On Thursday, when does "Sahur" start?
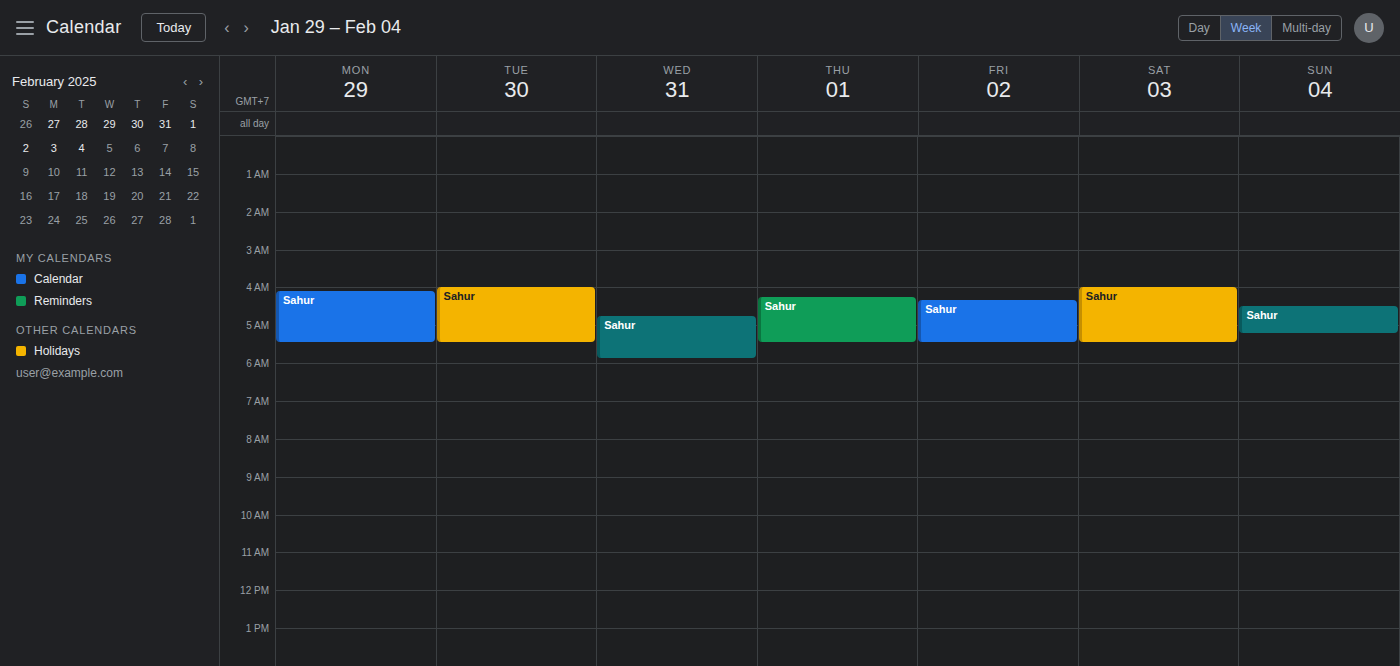
4:15 AM